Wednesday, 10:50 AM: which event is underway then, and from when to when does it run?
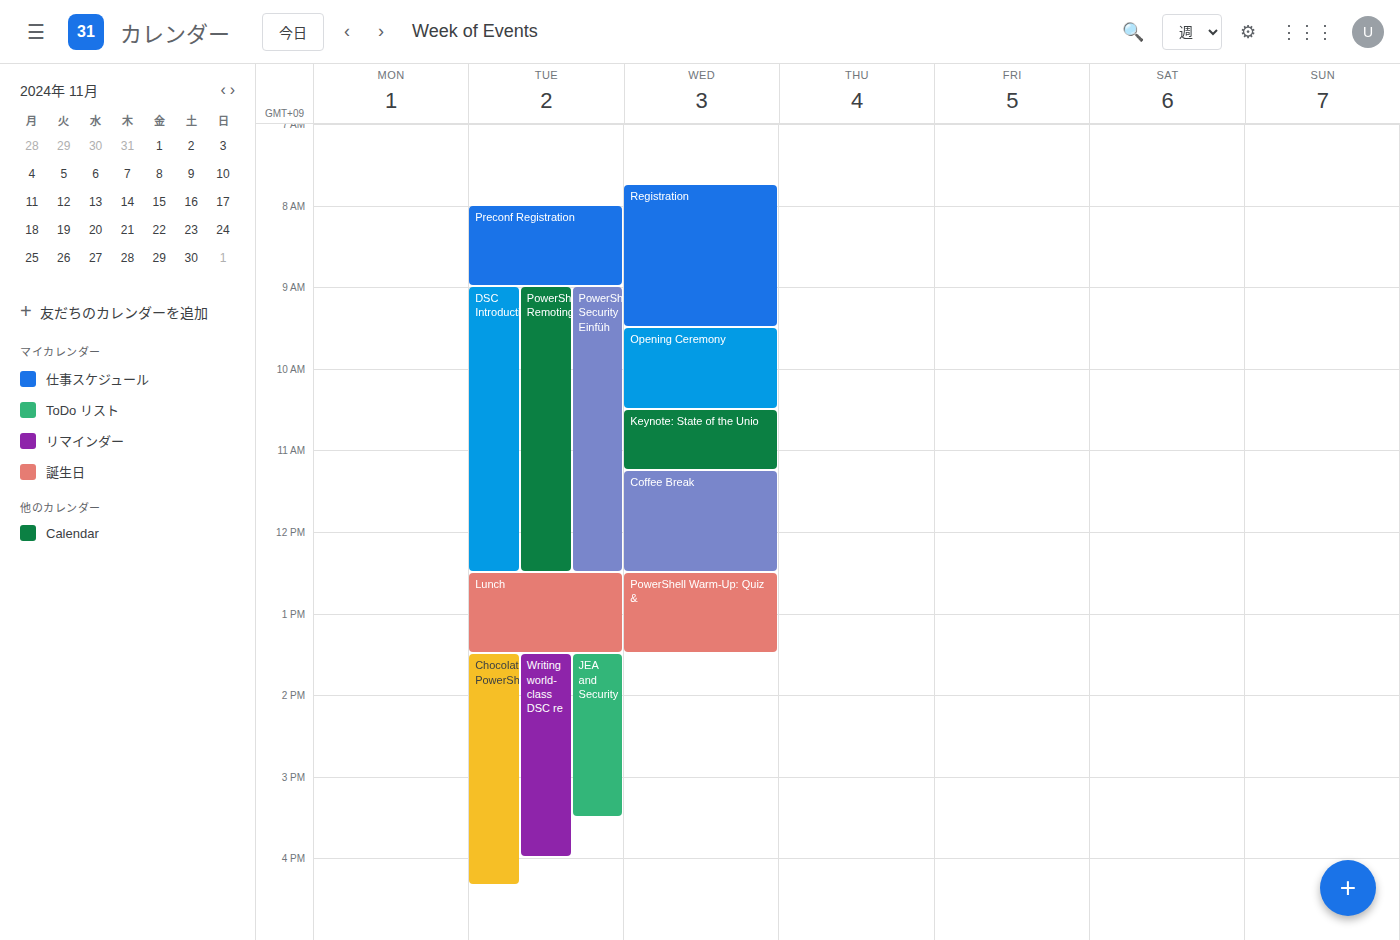
"Keynote: State of the Unio", 10:30 AM to 11:15 AM